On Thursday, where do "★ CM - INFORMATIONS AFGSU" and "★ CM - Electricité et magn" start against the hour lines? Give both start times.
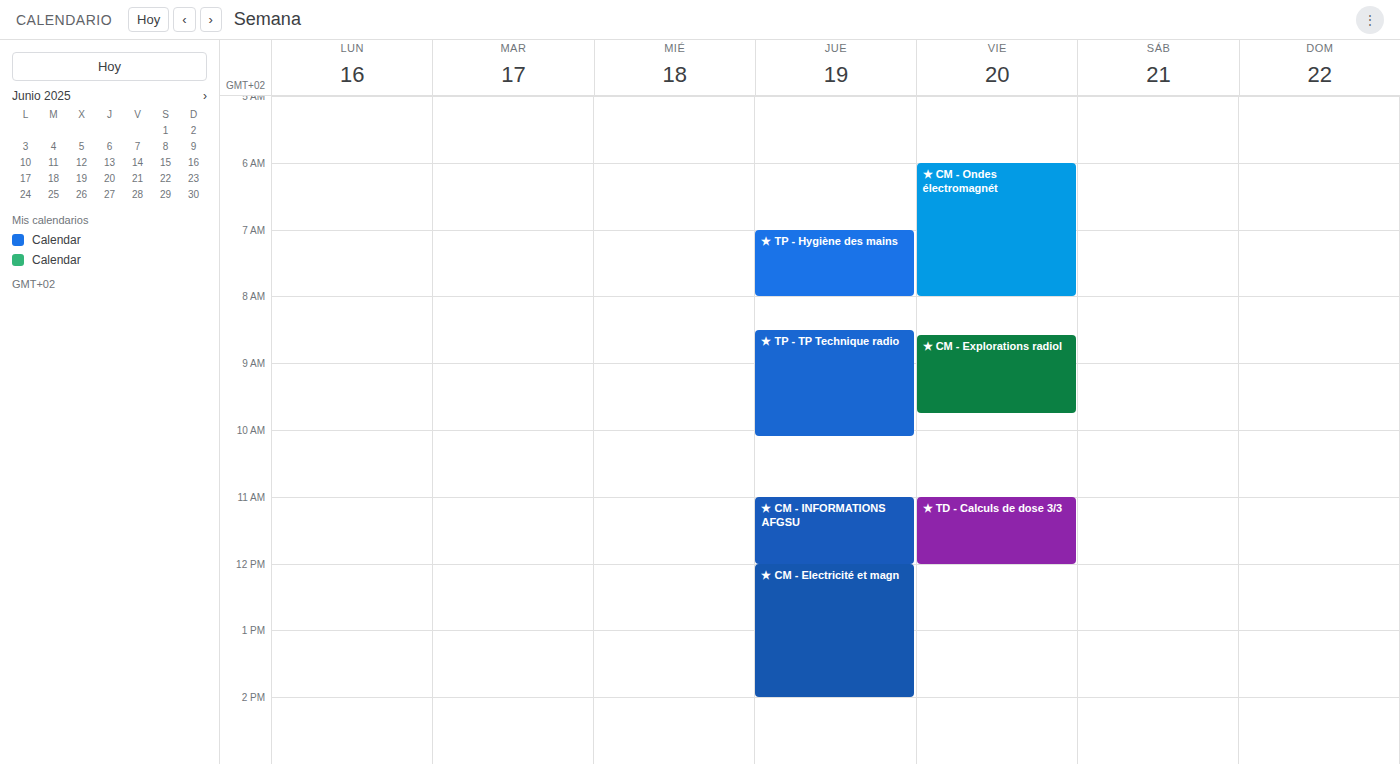
"★ CM - INFORMATIONS AFGSU": 11:00 AM, exactly on the 11 AM line. "★ CM - Electricité et magn": 12:00 PM, exactly on the 12 PM line.